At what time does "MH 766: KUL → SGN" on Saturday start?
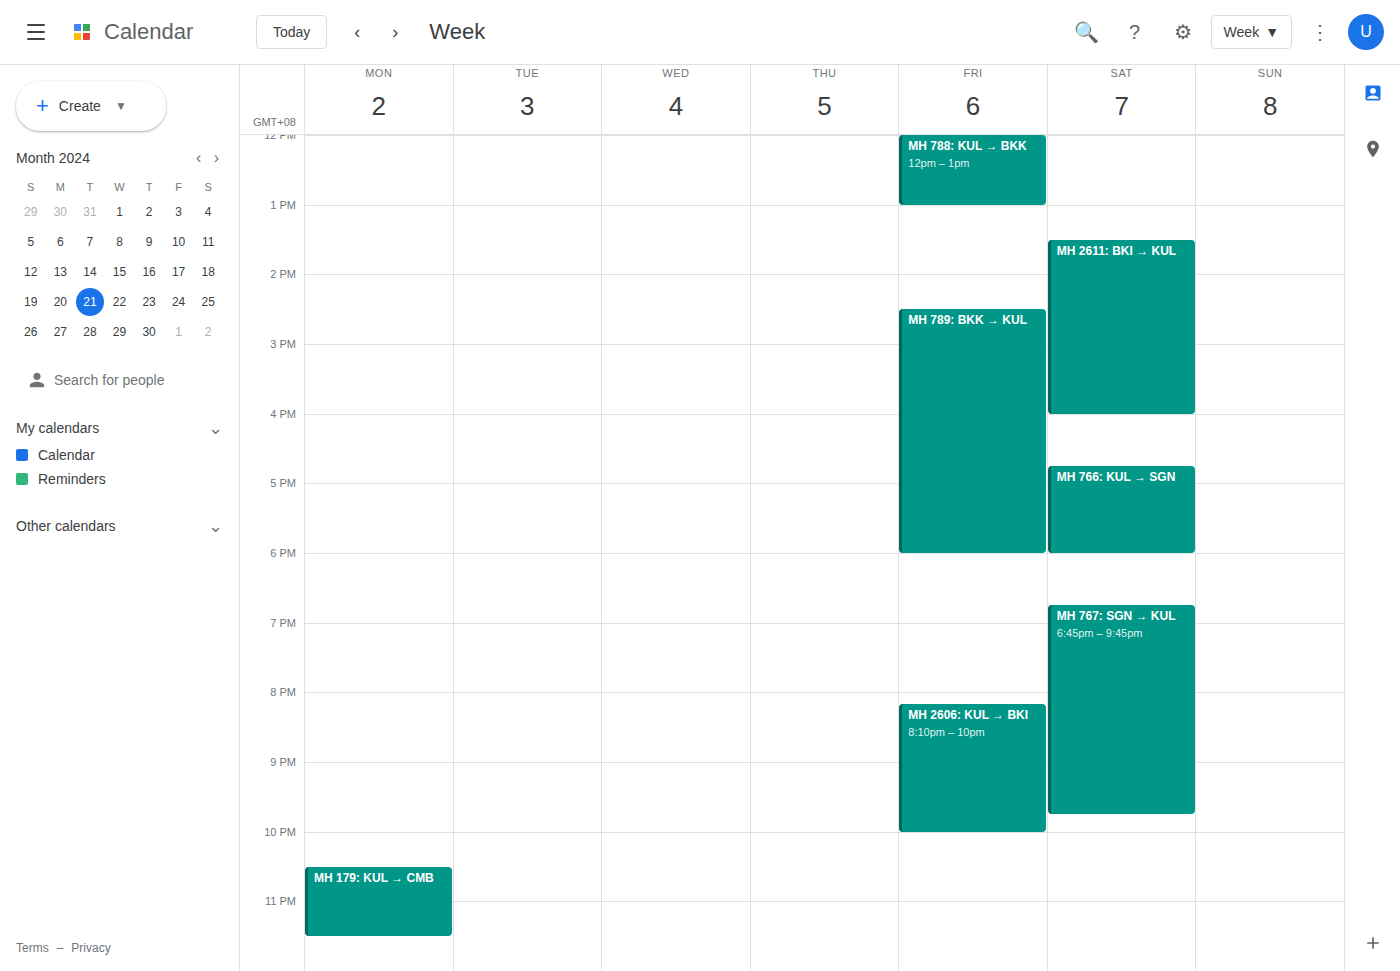
4:45 PM